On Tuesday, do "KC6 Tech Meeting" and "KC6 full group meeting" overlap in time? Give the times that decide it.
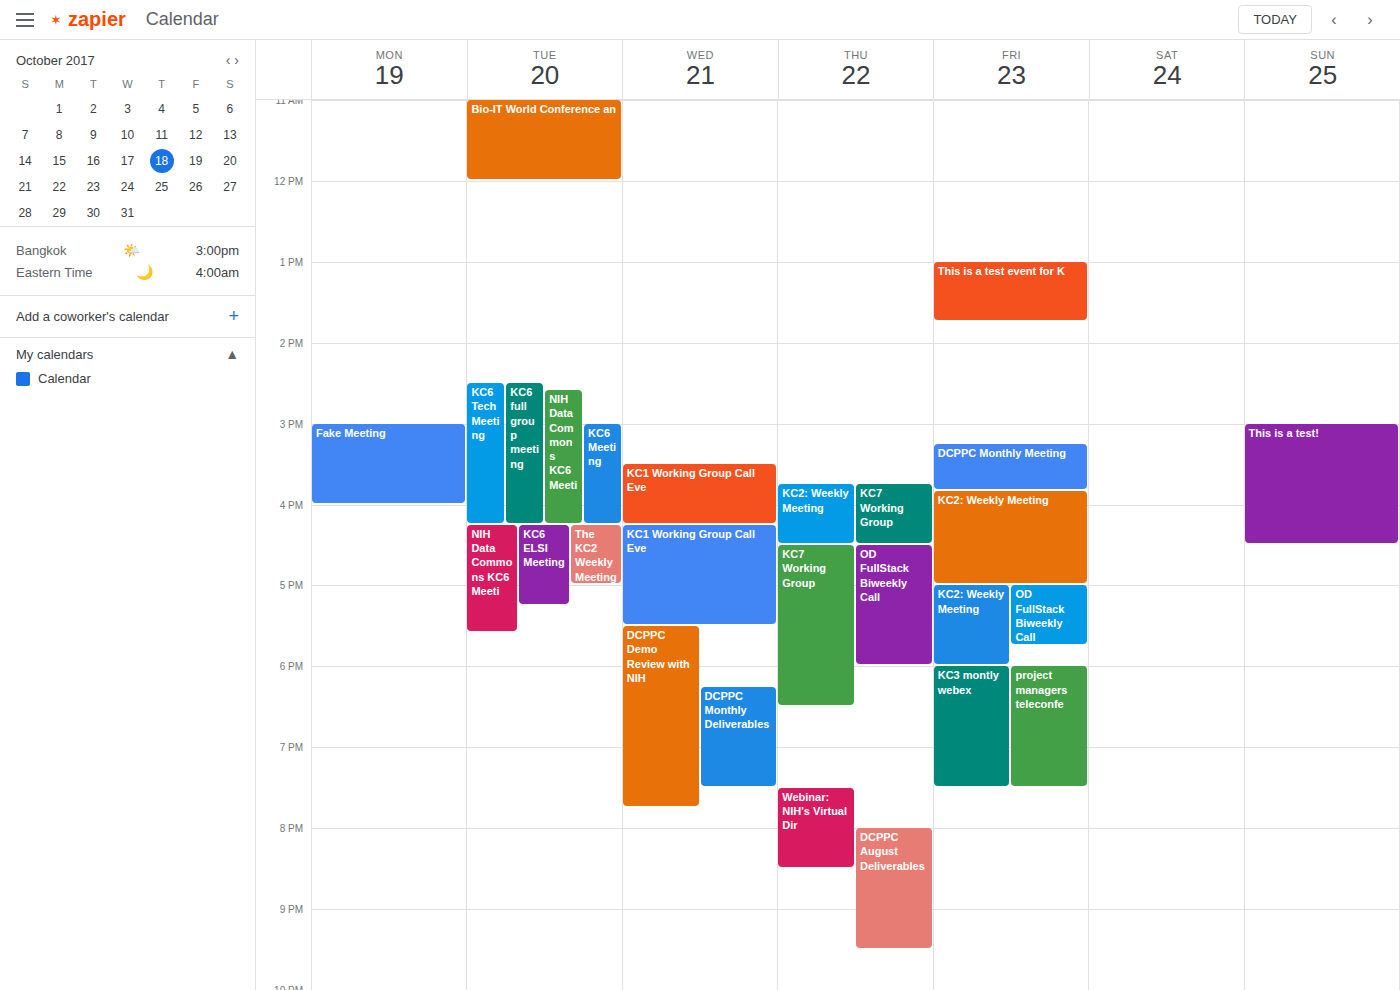
"KC6 Tech Meeting" runs 2:30 PM to 4:15 PM, inside "KC6 full group meeting" -- they overlap.